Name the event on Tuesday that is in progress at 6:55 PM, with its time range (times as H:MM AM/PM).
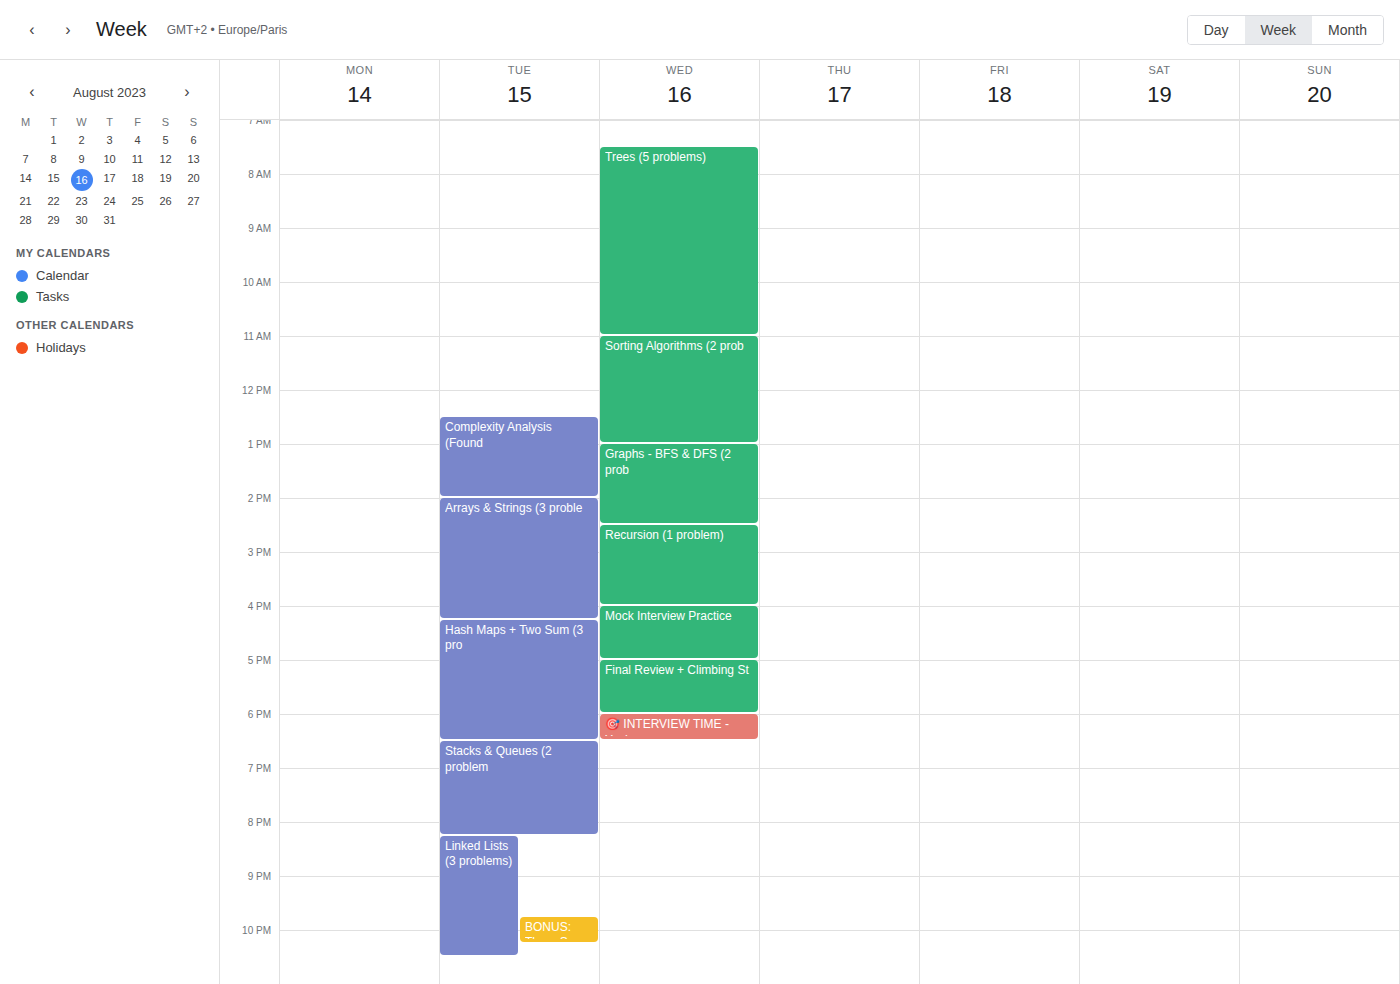
"Stacks & Queues (2 problem", 6:30 PM to 8:15 PM